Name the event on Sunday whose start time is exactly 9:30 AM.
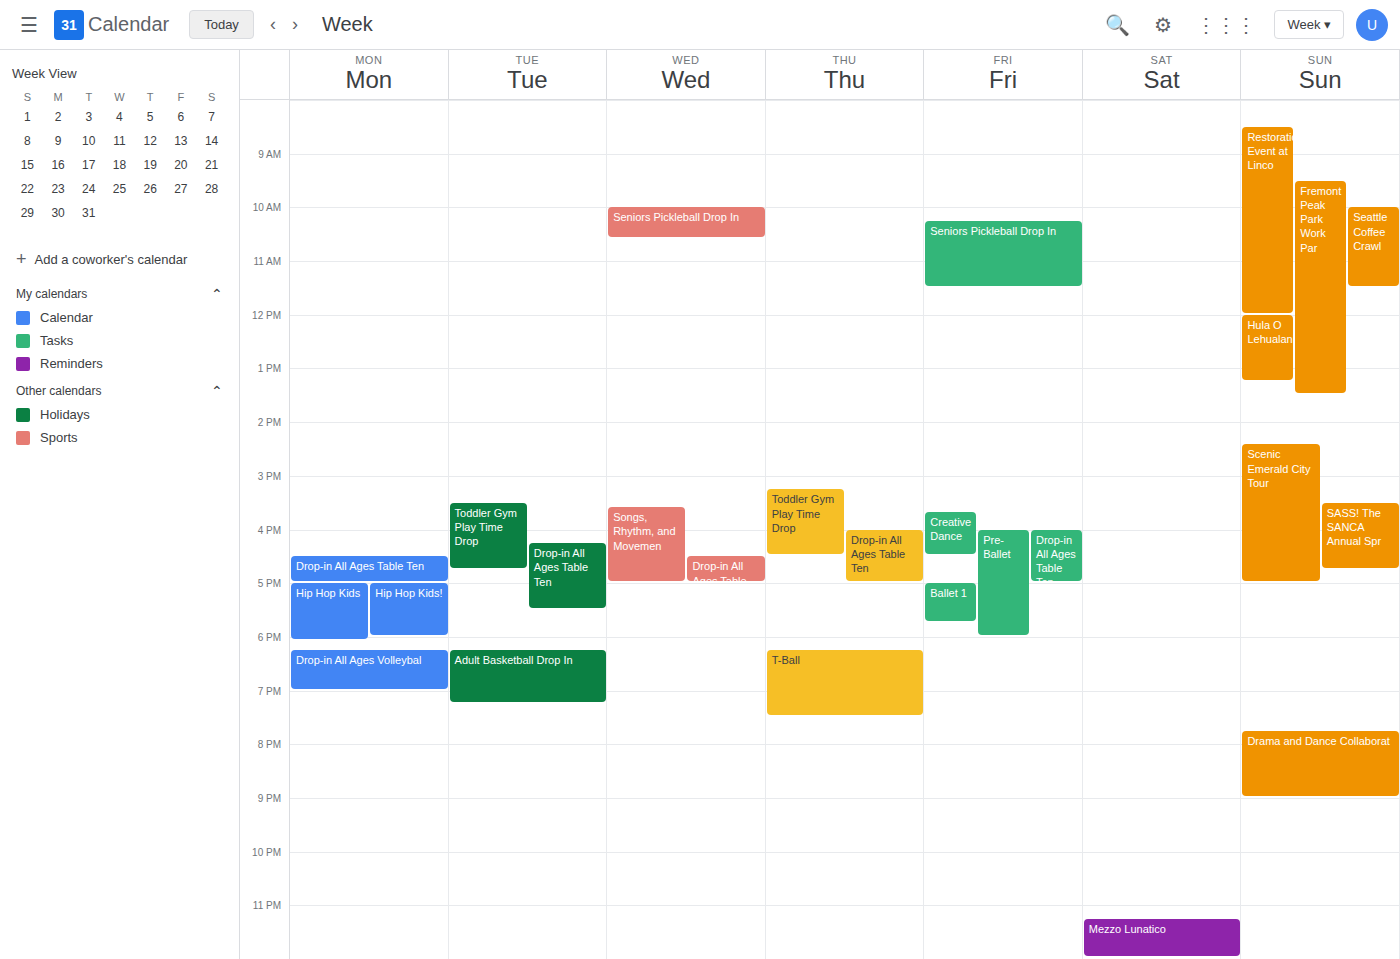
"Fremont Peak Park Work Par"